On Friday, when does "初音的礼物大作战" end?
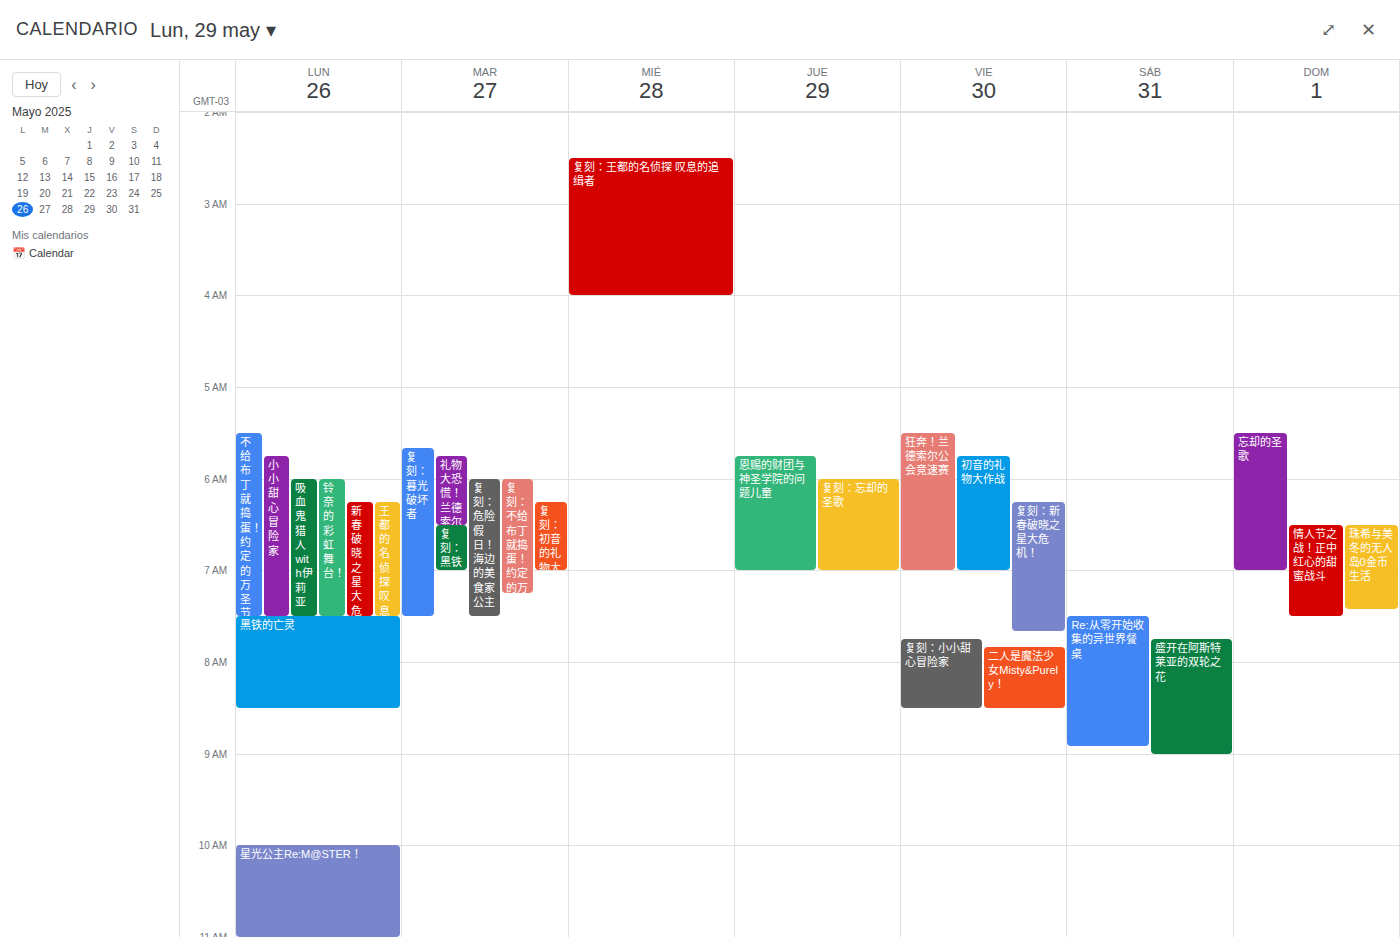
7:00 AM